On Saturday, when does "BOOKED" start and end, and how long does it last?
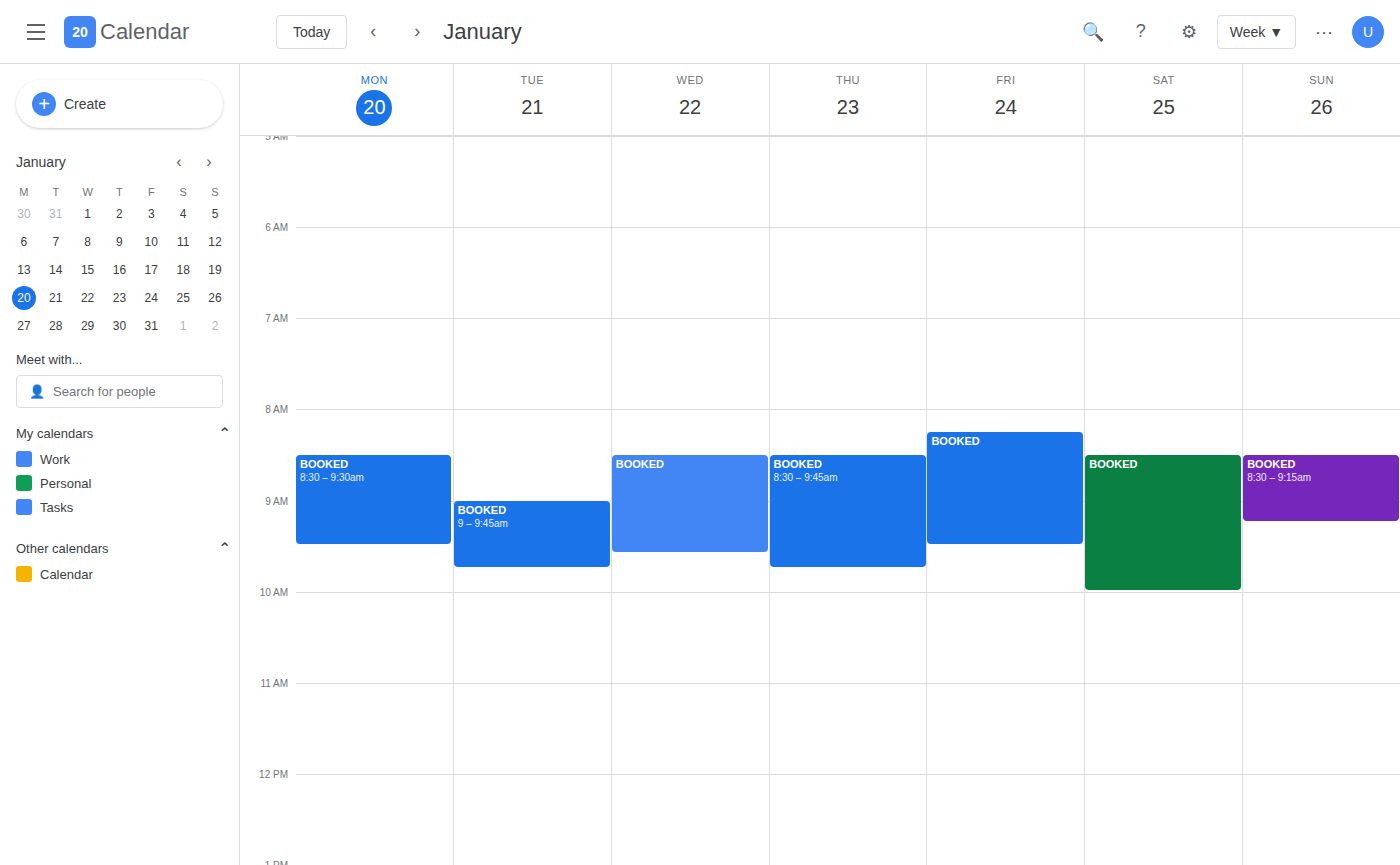
8:30 AM to 10:00 AM, 1 hour 30 minutes